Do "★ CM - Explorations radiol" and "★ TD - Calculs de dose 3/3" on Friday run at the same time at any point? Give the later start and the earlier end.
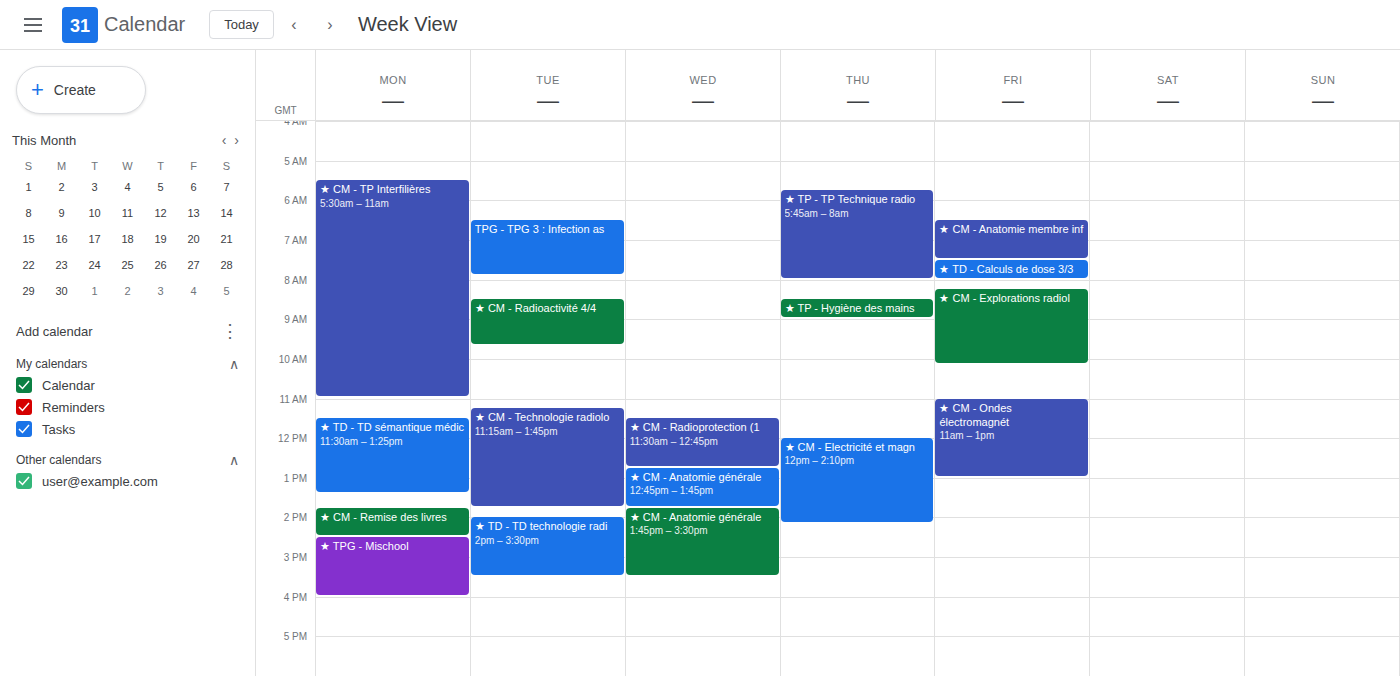
"★ TD - Calculs de dose 3/3" ends at 8:00 AM and "★ CM - Explorations radiol" starts at 8:15 AM -- no overlap.